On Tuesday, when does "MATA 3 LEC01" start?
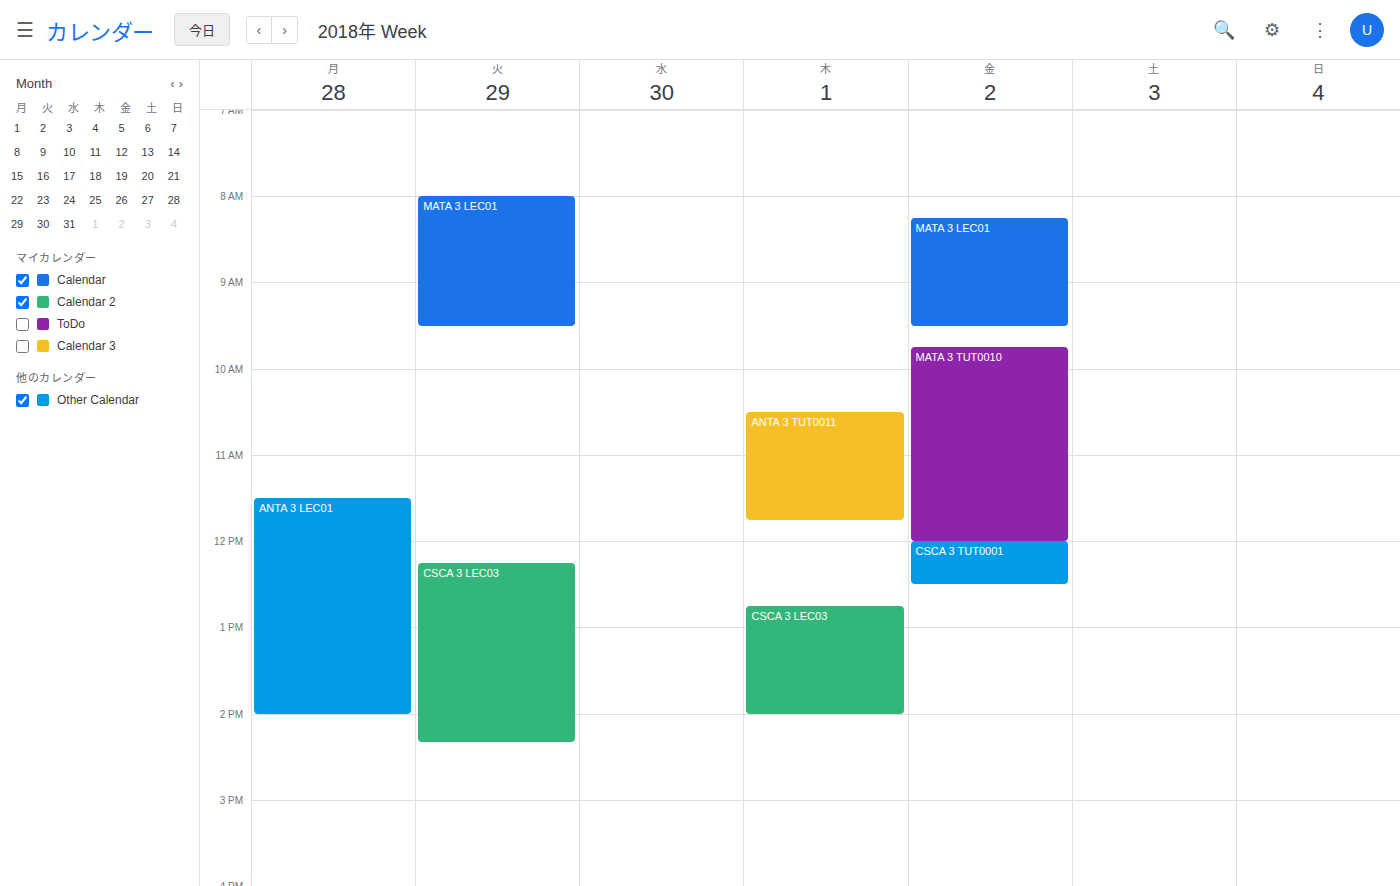
8:00 AM